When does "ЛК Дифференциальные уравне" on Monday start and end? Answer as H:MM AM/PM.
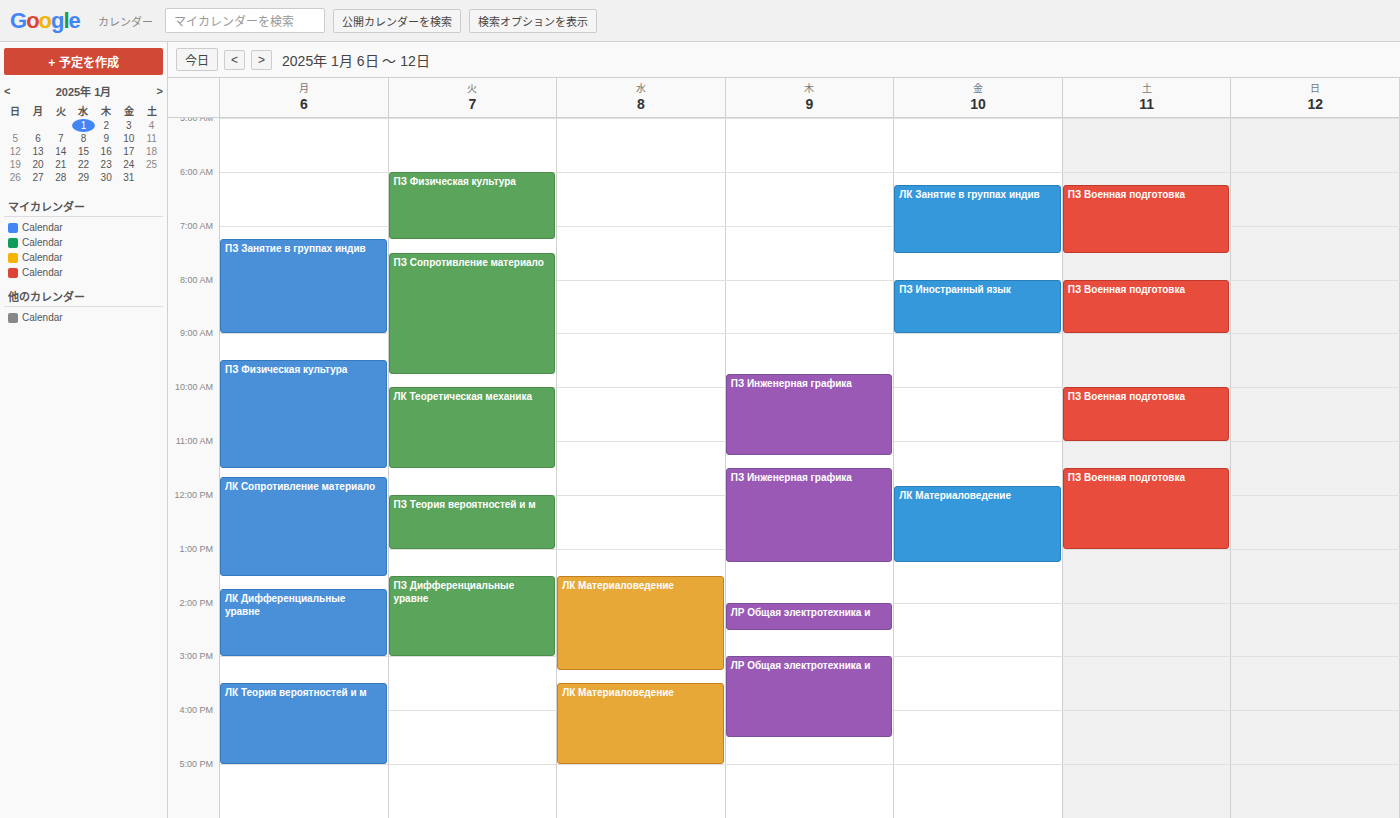
1:45 PM to 3:00 PM